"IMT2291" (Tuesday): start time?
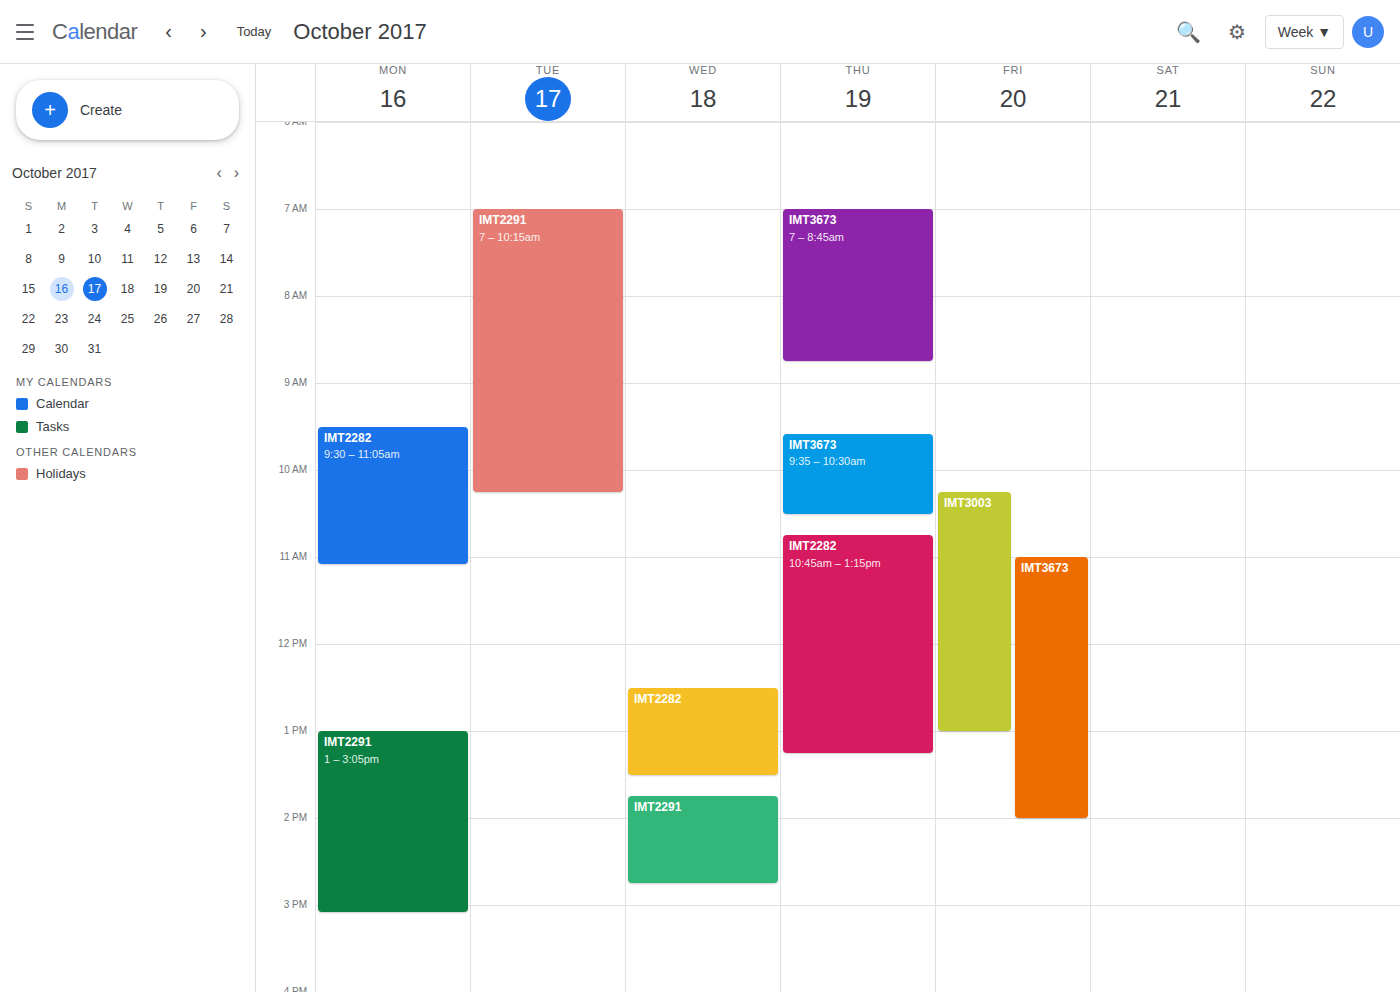
7:00 AM